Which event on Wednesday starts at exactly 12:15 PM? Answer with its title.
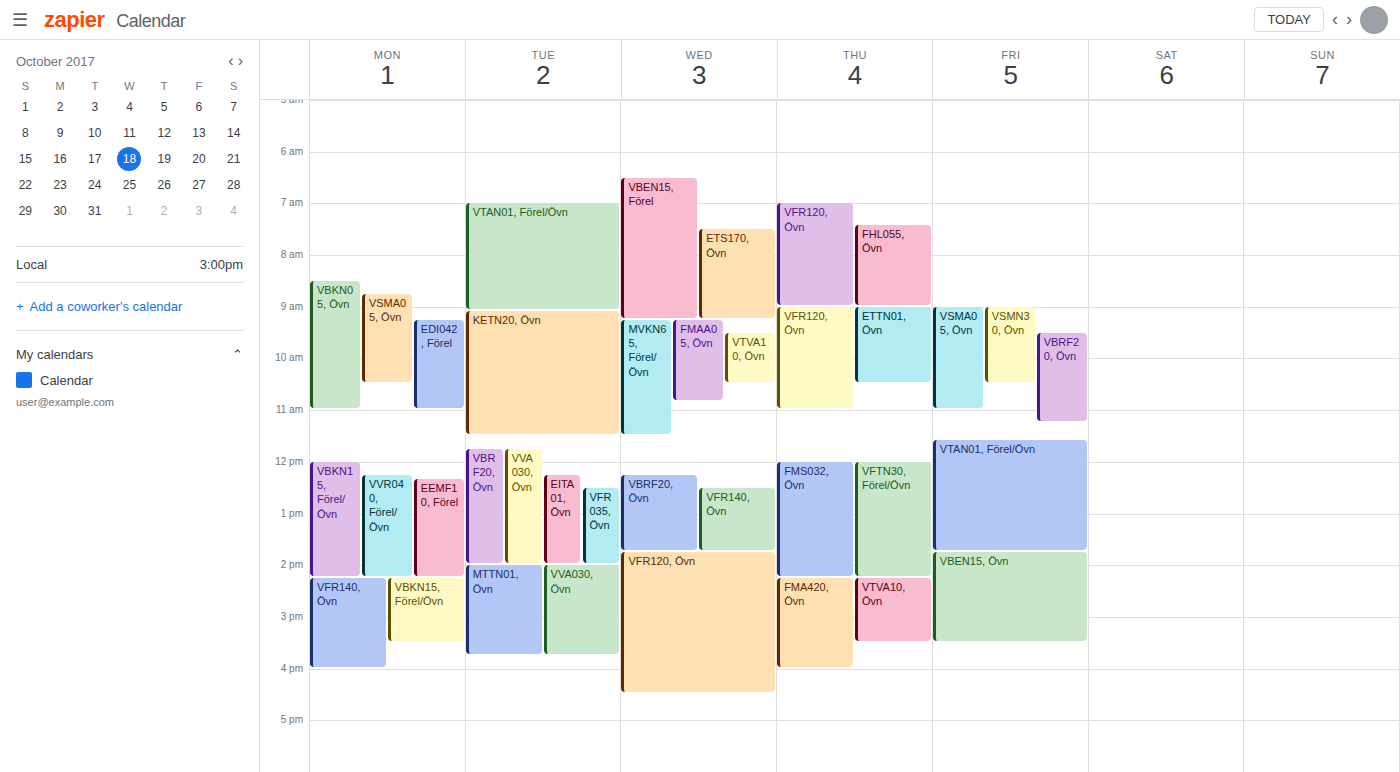
"VBRF20, Övn"